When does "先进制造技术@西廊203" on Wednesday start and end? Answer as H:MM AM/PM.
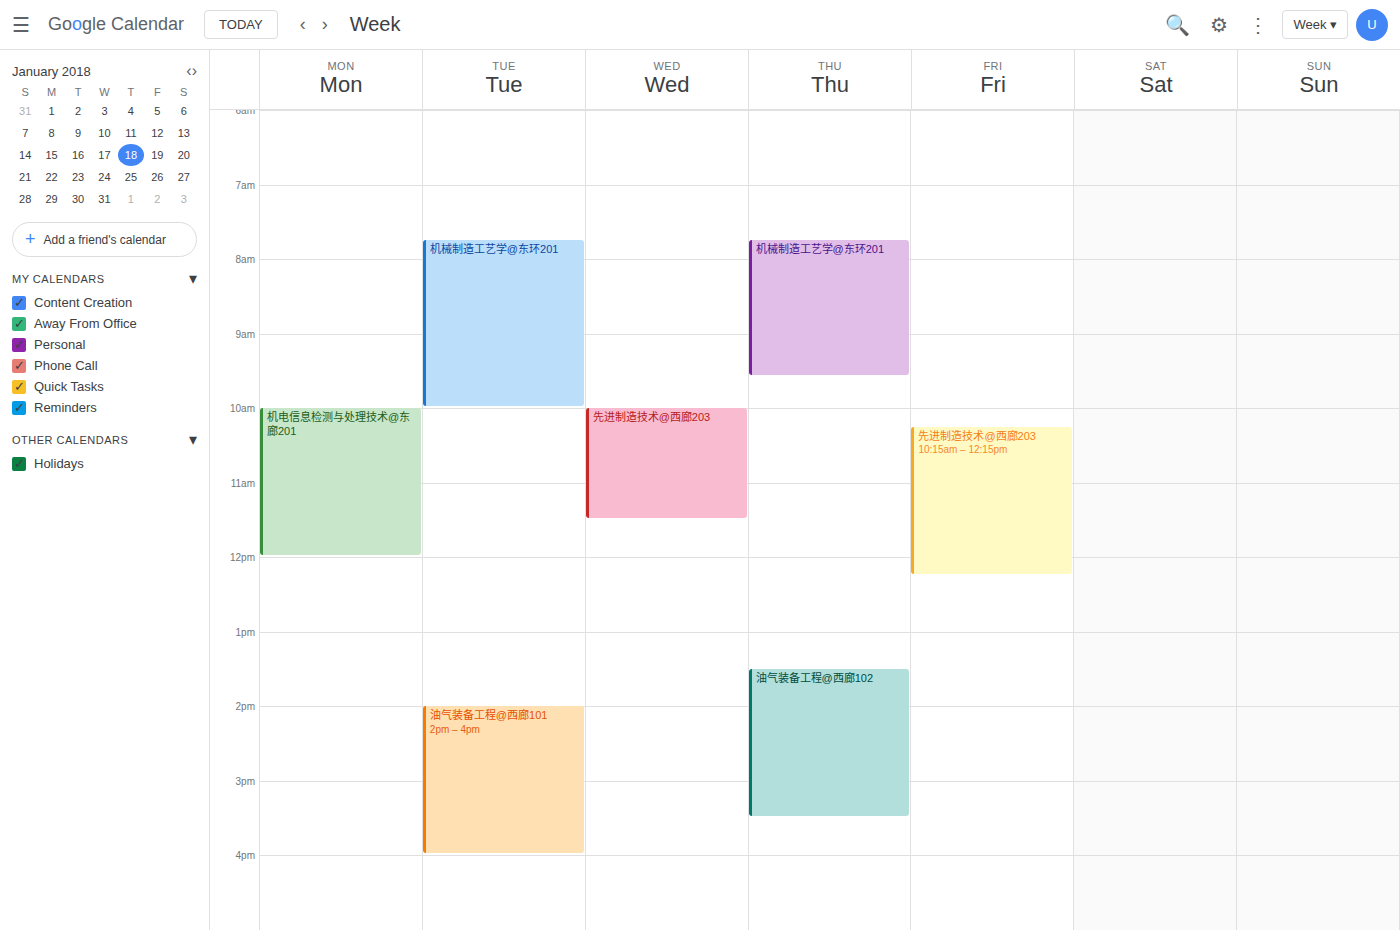
10:00 AM to 11:30 AM